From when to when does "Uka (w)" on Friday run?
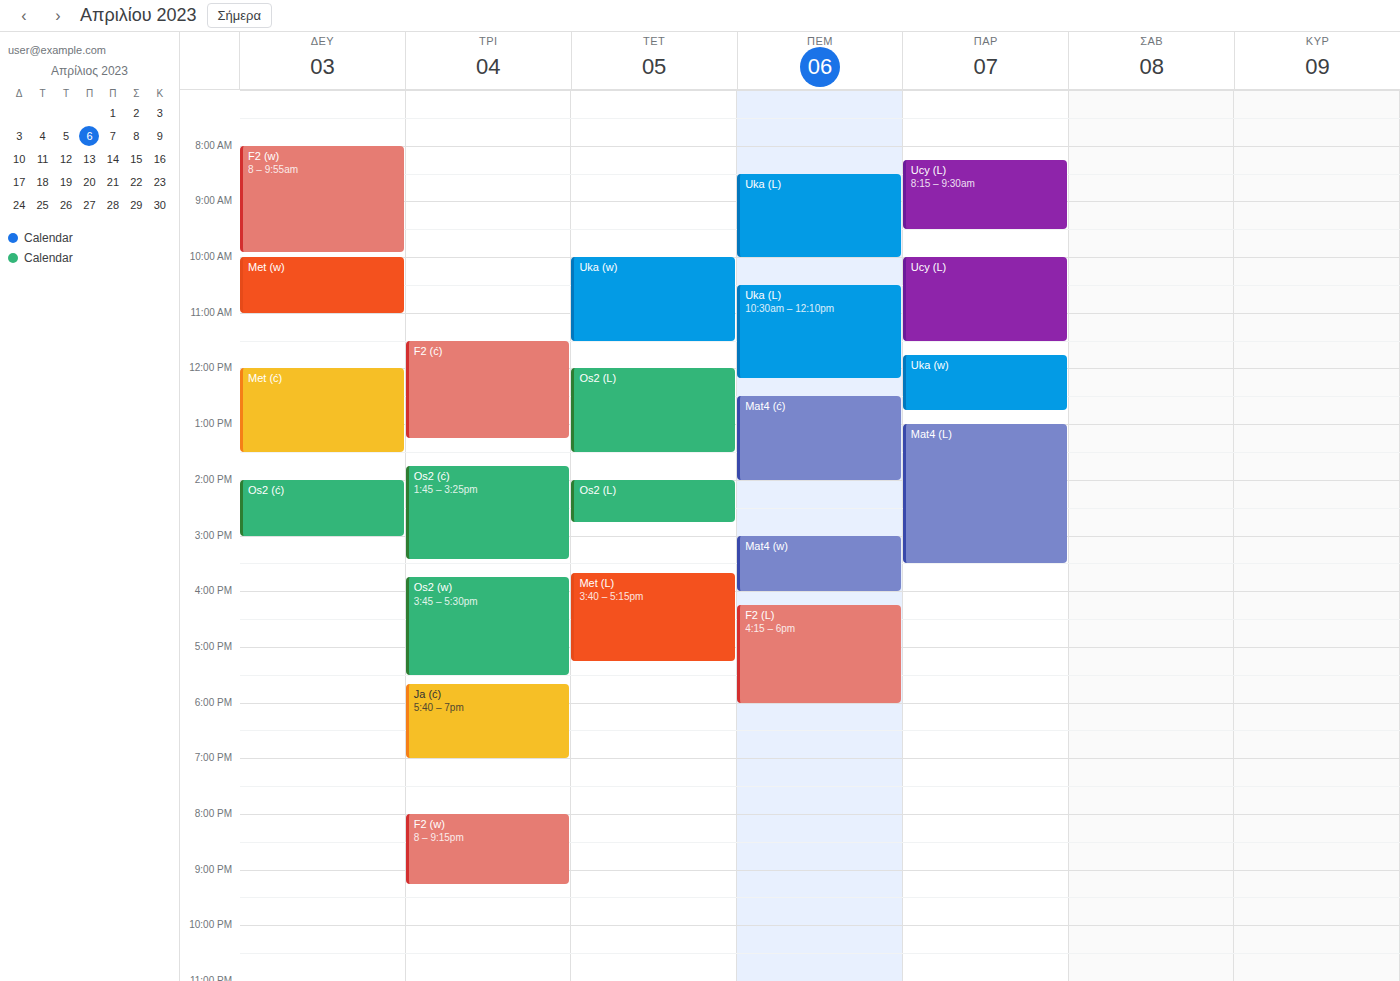
11:45 AM to 12:45 PM